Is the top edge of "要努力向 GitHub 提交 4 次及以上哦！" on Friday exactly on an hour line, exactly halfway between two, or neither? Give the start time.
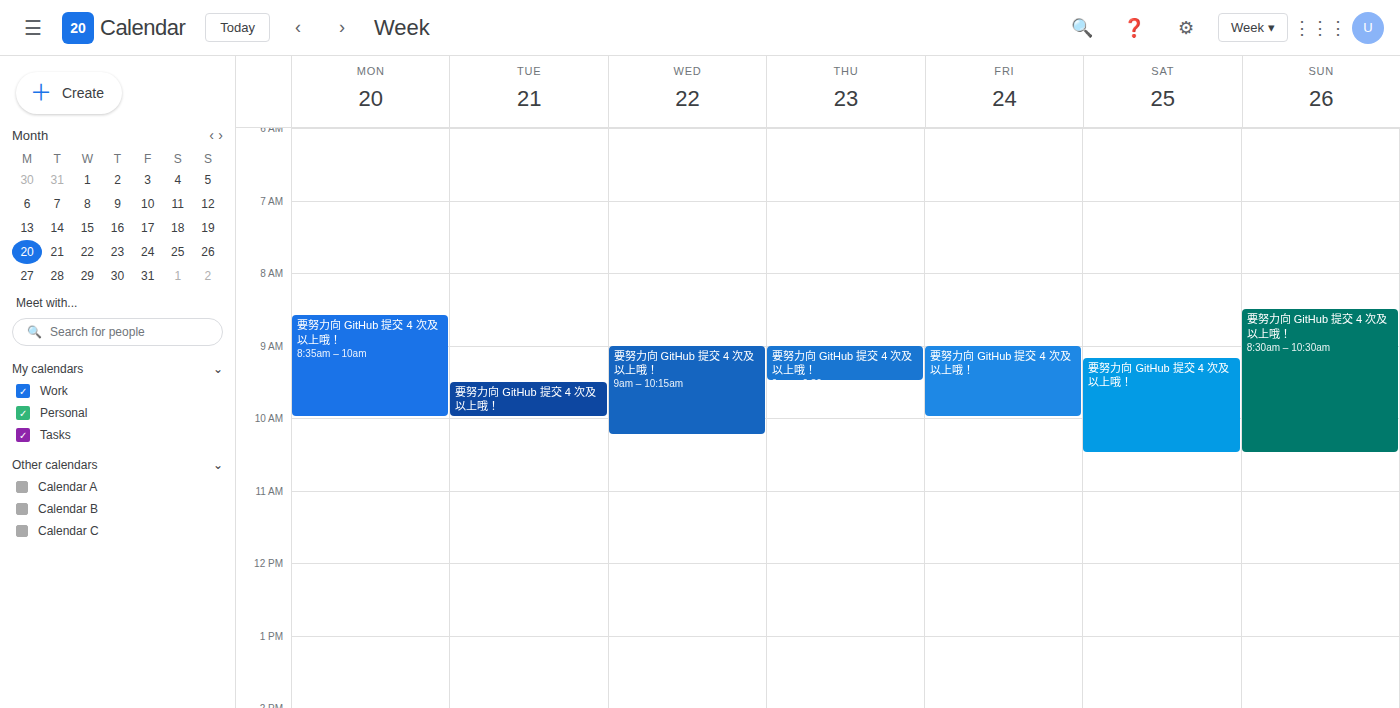
9:00 AM -- exactly on the 9 AM line.